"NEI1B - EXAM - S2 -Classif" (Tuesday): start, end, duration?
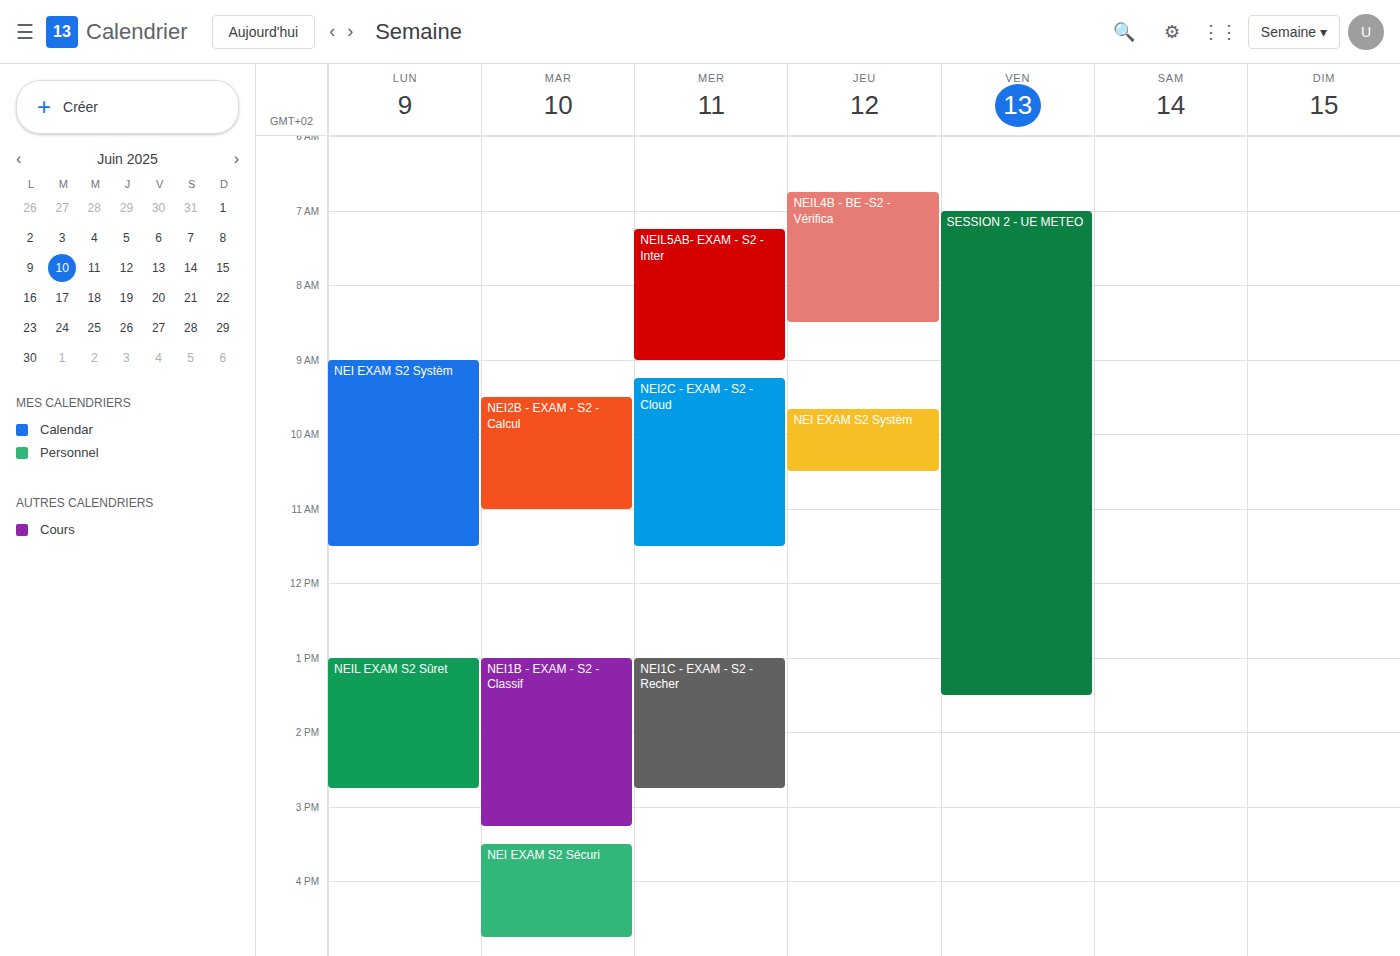
1:00 PM to 3:15 PM, 2 hours 15 minutes